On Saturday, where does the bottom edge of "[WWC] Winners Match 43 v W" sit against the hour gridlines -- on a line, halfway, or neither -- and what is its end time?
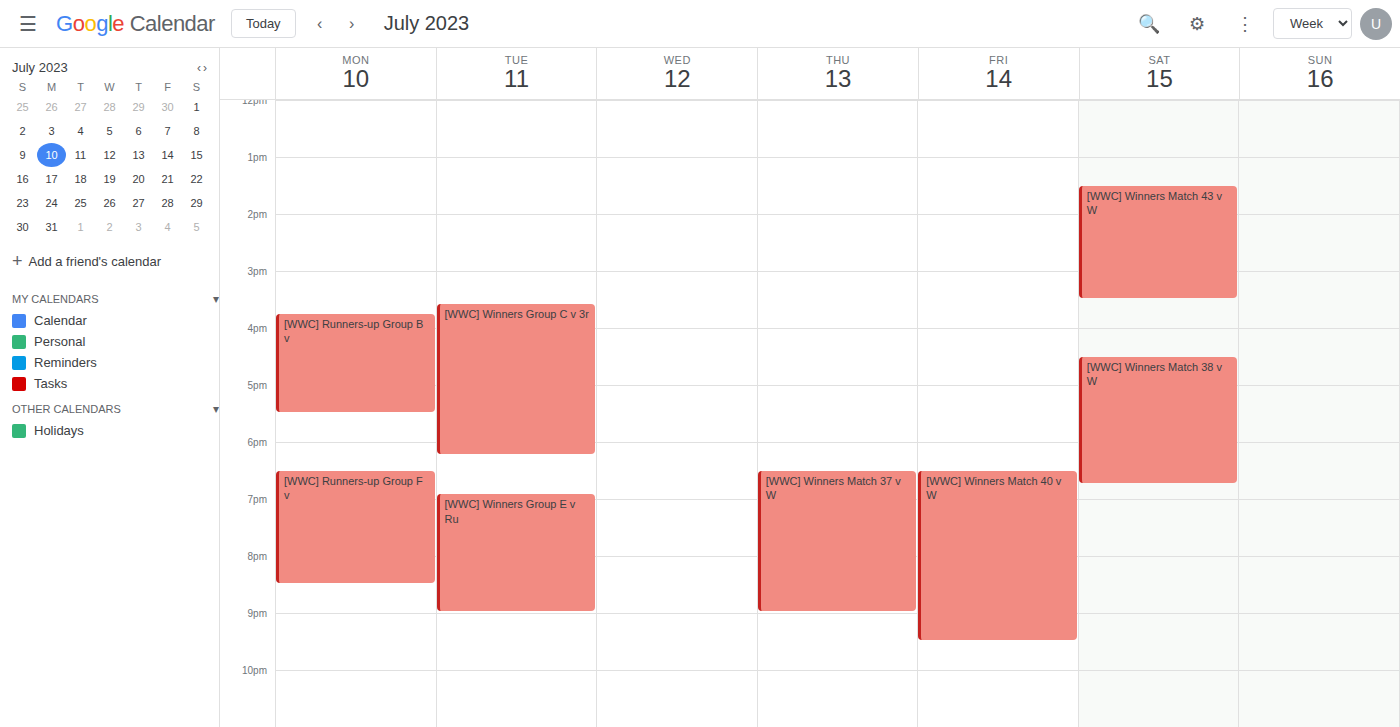
3:30 PM -- halfway between the 3 PM and 4 PM lines.